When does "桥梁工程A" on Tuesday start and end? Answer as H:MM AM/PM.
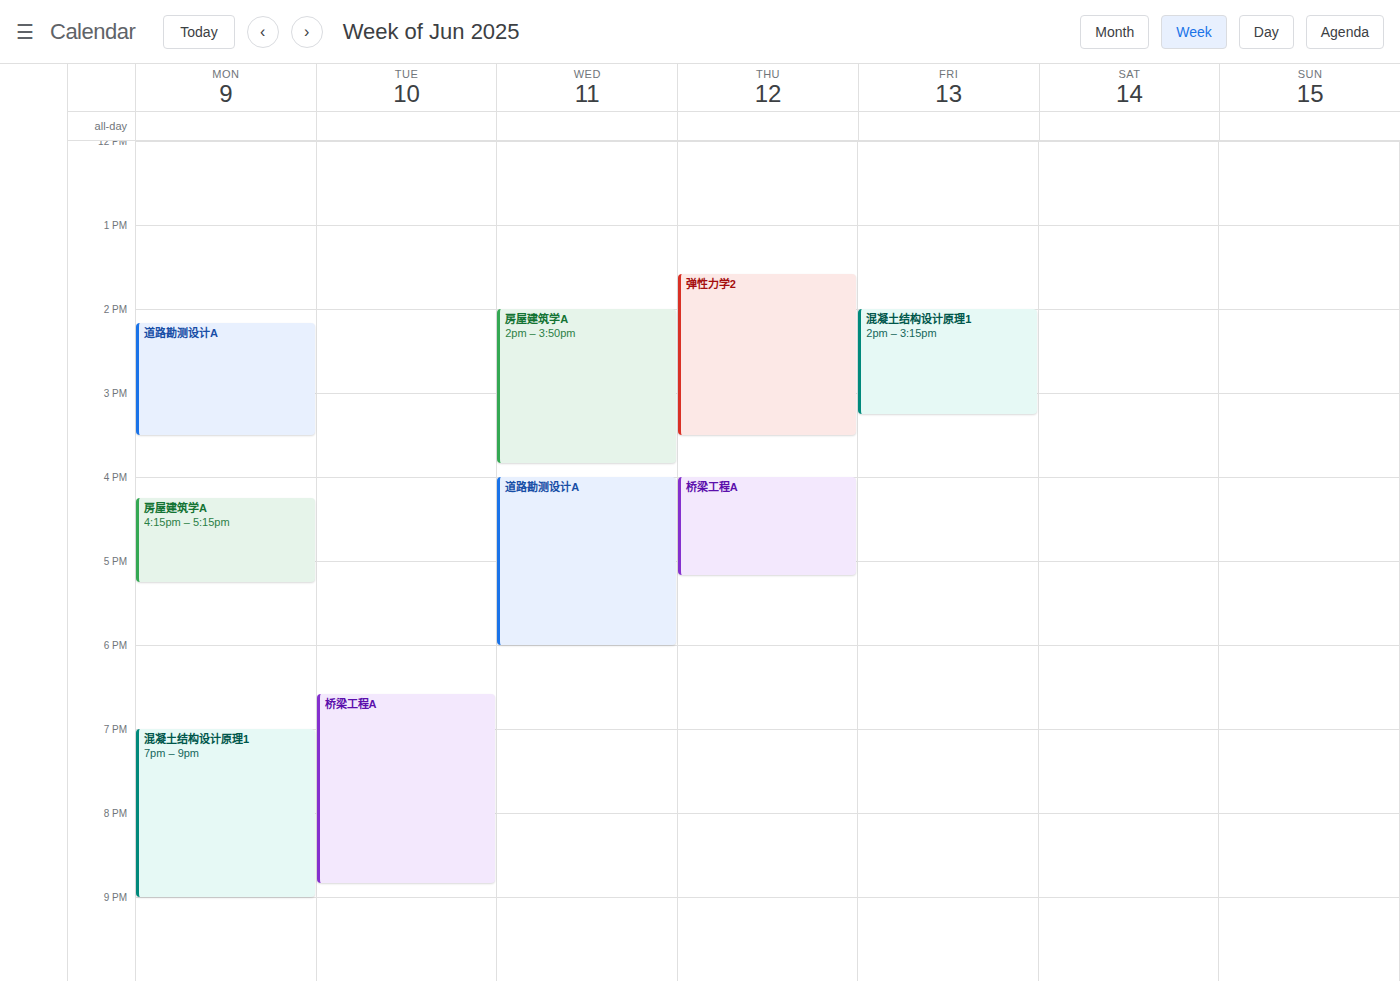
6:35 PM to 8:50 PM